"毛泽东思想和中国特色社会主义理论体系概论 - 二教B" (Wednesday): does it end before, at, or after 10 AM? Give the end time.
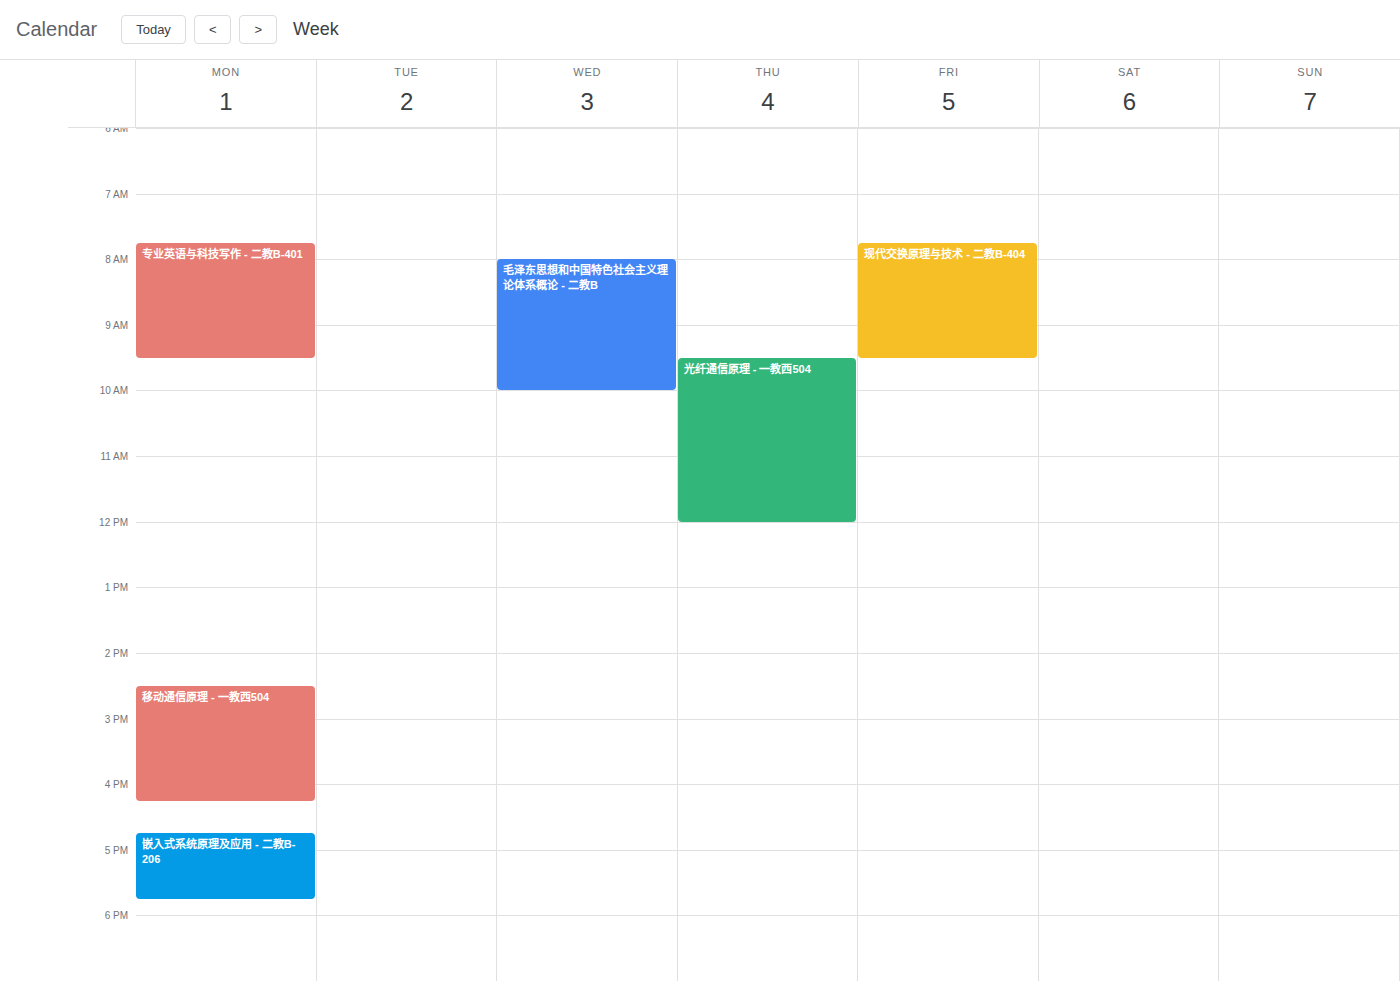
10:00 AM -- exactly at 10 AM, on the 10 AM line.